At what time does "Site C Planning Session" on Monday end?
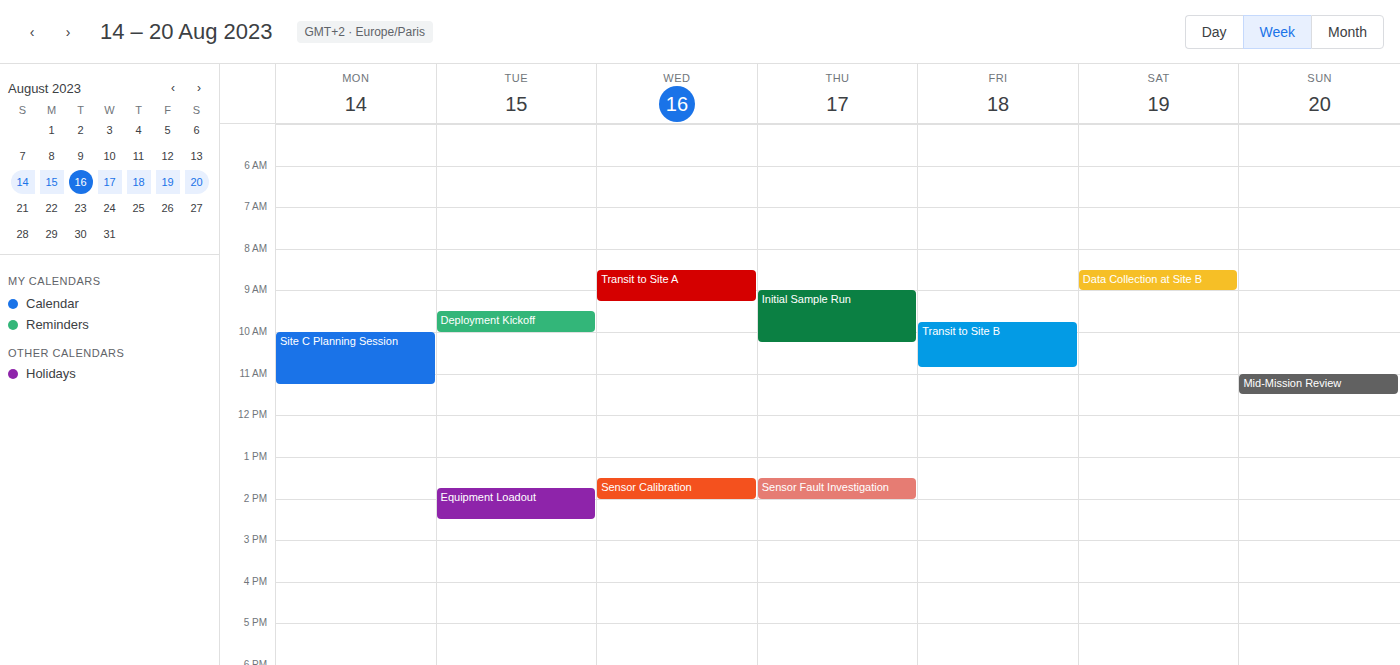
11:15 AM